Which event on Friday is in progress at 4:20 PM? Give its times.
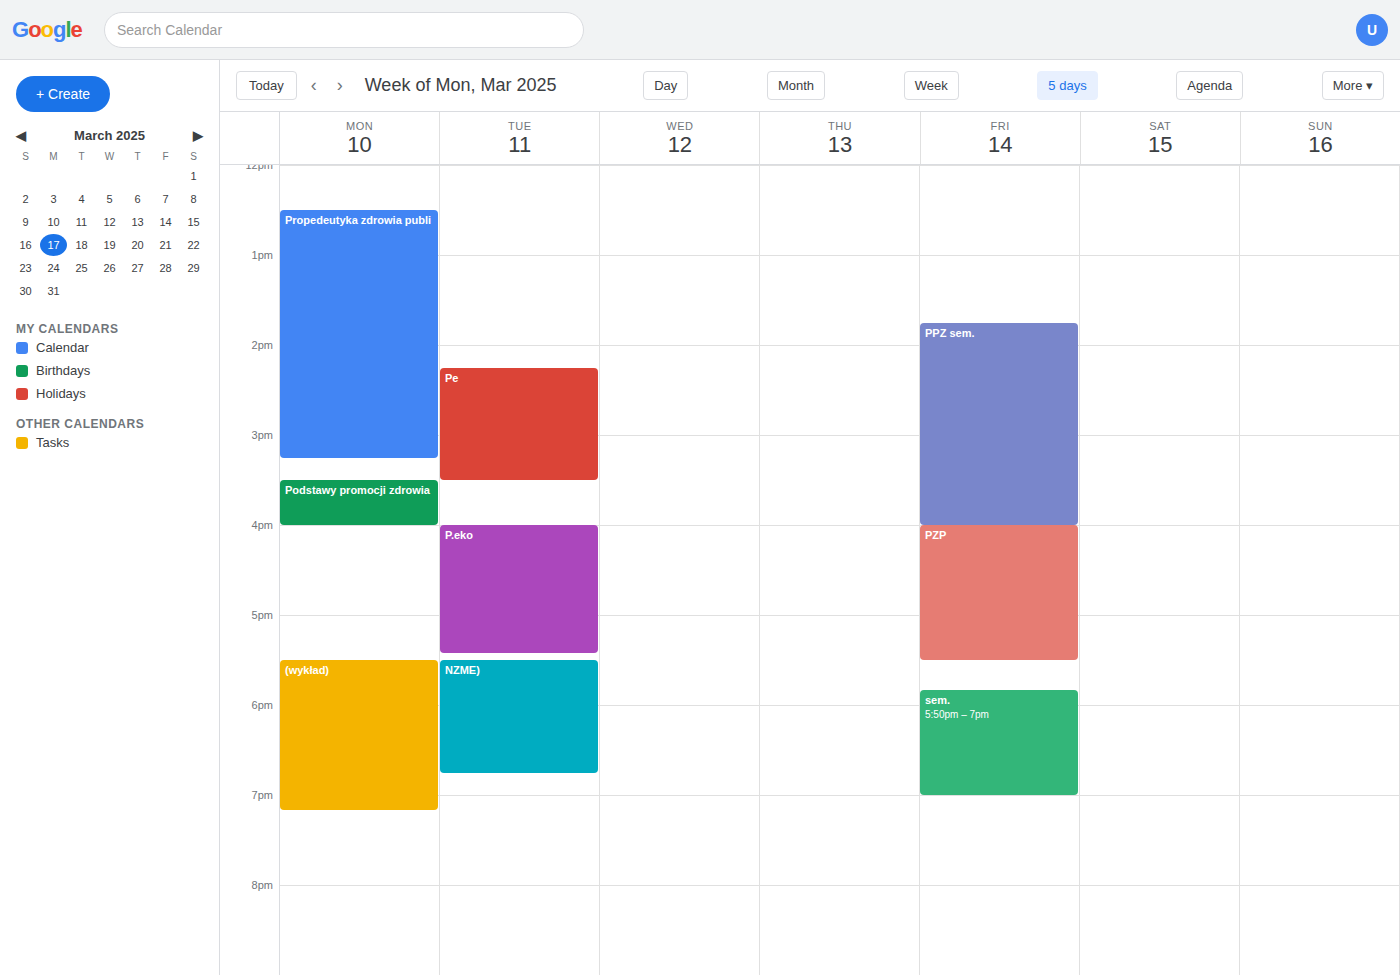
"PZP", 4:00 PM to 5:30 PM